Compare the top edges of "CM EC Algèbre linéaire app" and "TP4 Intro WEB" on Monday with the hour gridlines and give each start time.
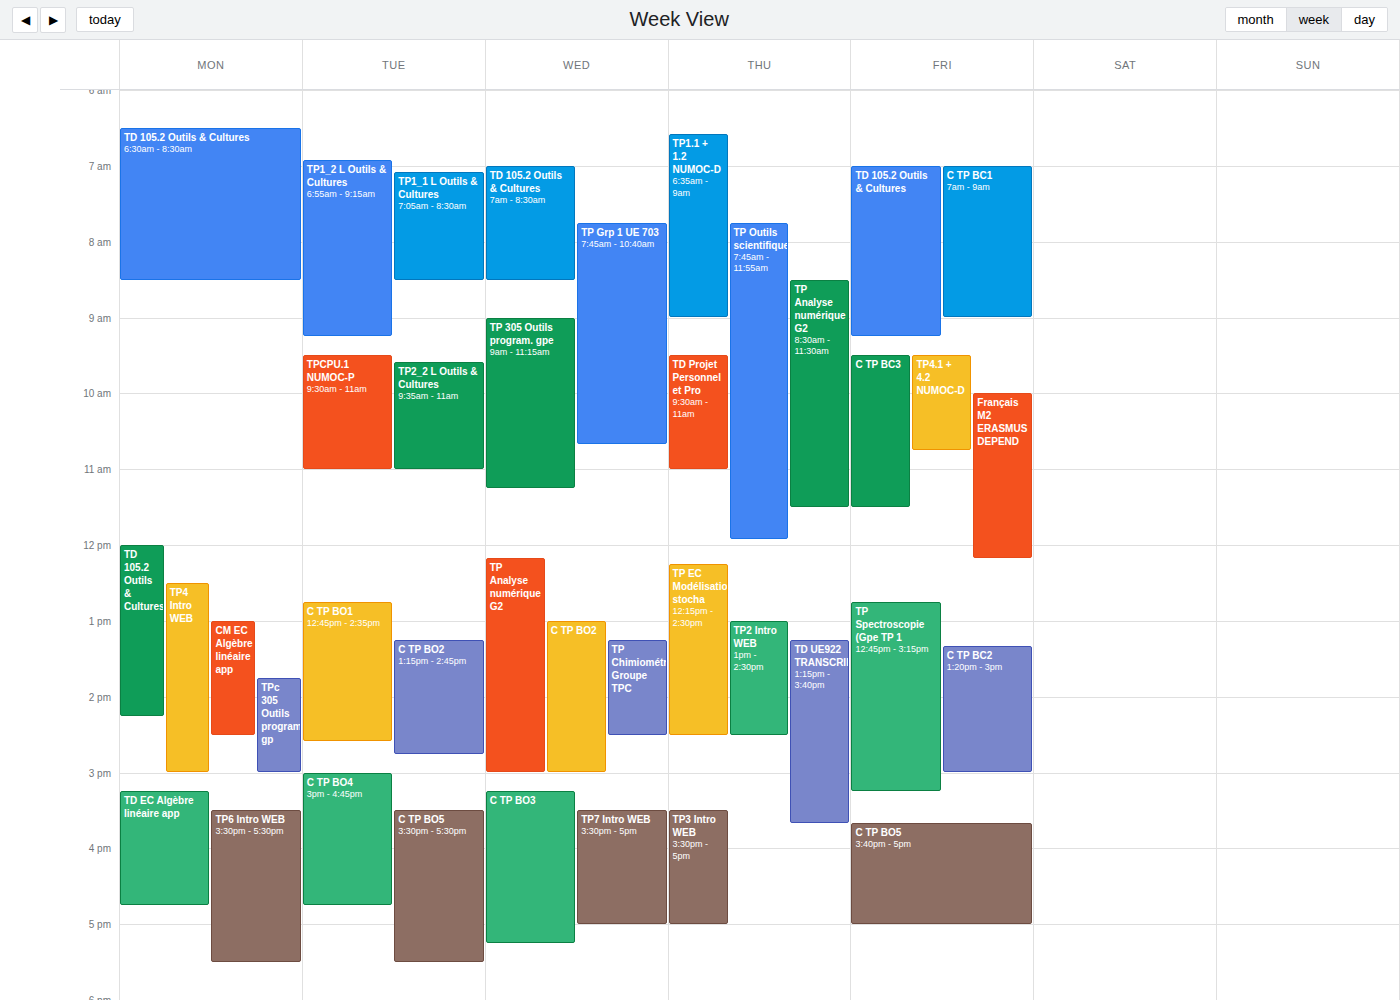
"CM EC Algèbre linéaire app": 1:00 PM, exactly on the 1 PM line. "TP4 Intro WEB": 12:30 PM, halfway between the 12 PM and 1 PM lines.